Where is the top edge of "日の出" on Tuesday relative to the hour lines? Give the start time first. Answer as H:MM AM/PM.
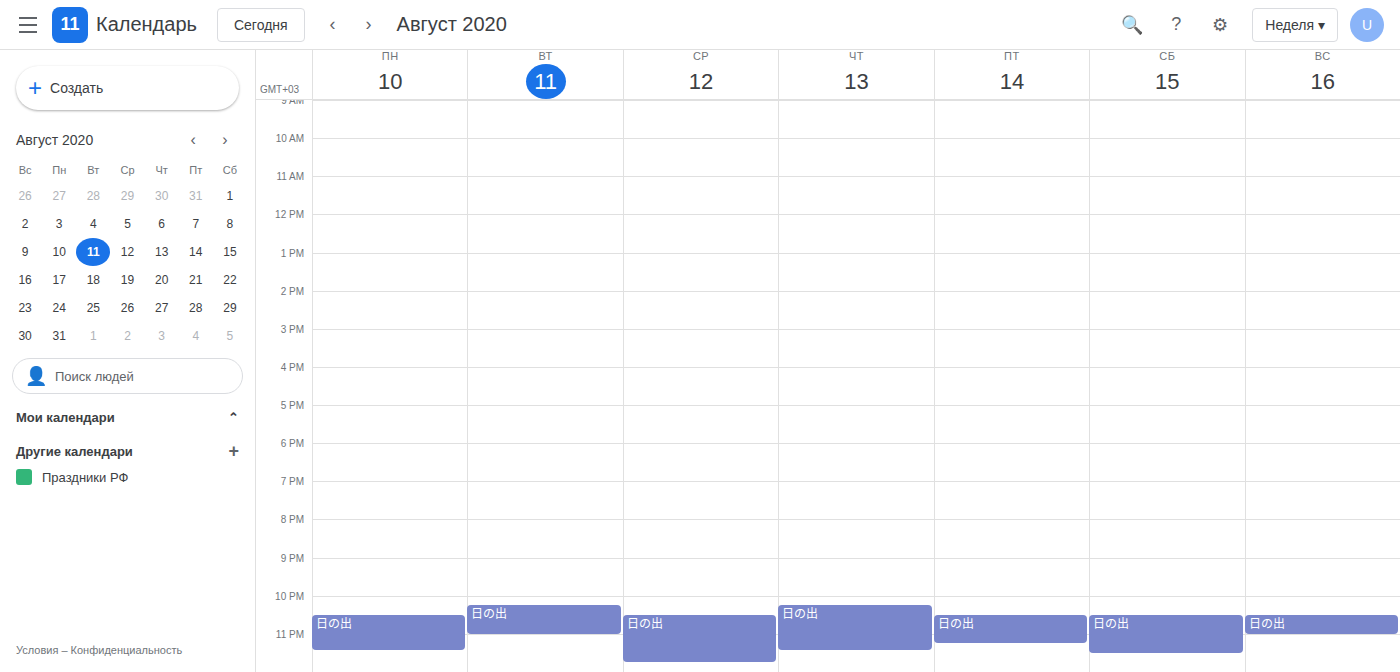
10:15 PM -- neither: a quarter of the way from the 10 PM line to the 11 PM line.